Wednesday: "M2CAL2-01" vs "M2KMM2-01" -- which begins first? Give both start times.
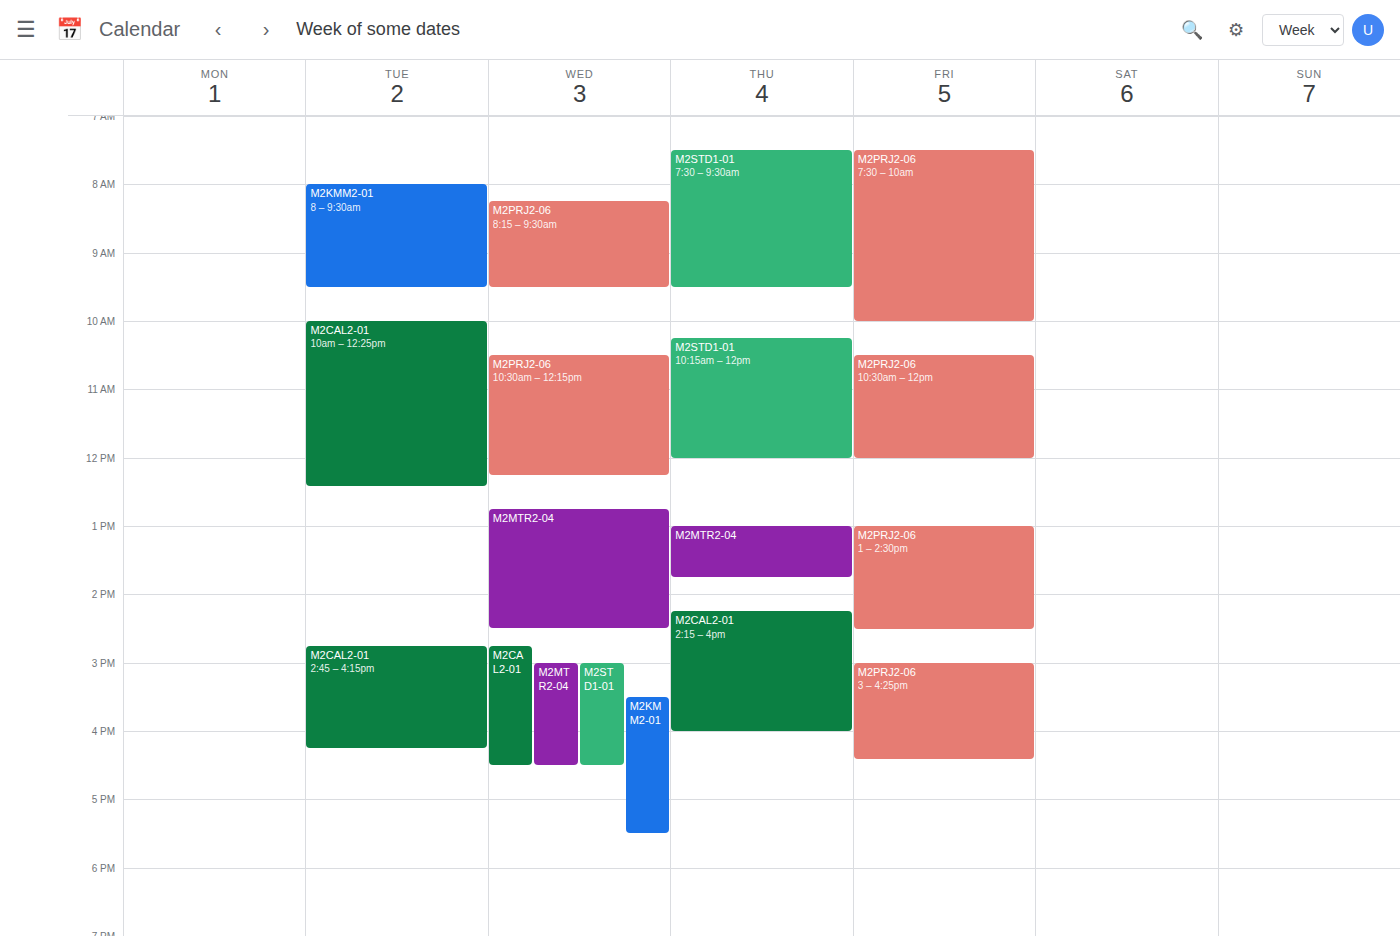
"M2CAL2-01" 2:45 PM; "M2KMM2-01" 3:30 PM.